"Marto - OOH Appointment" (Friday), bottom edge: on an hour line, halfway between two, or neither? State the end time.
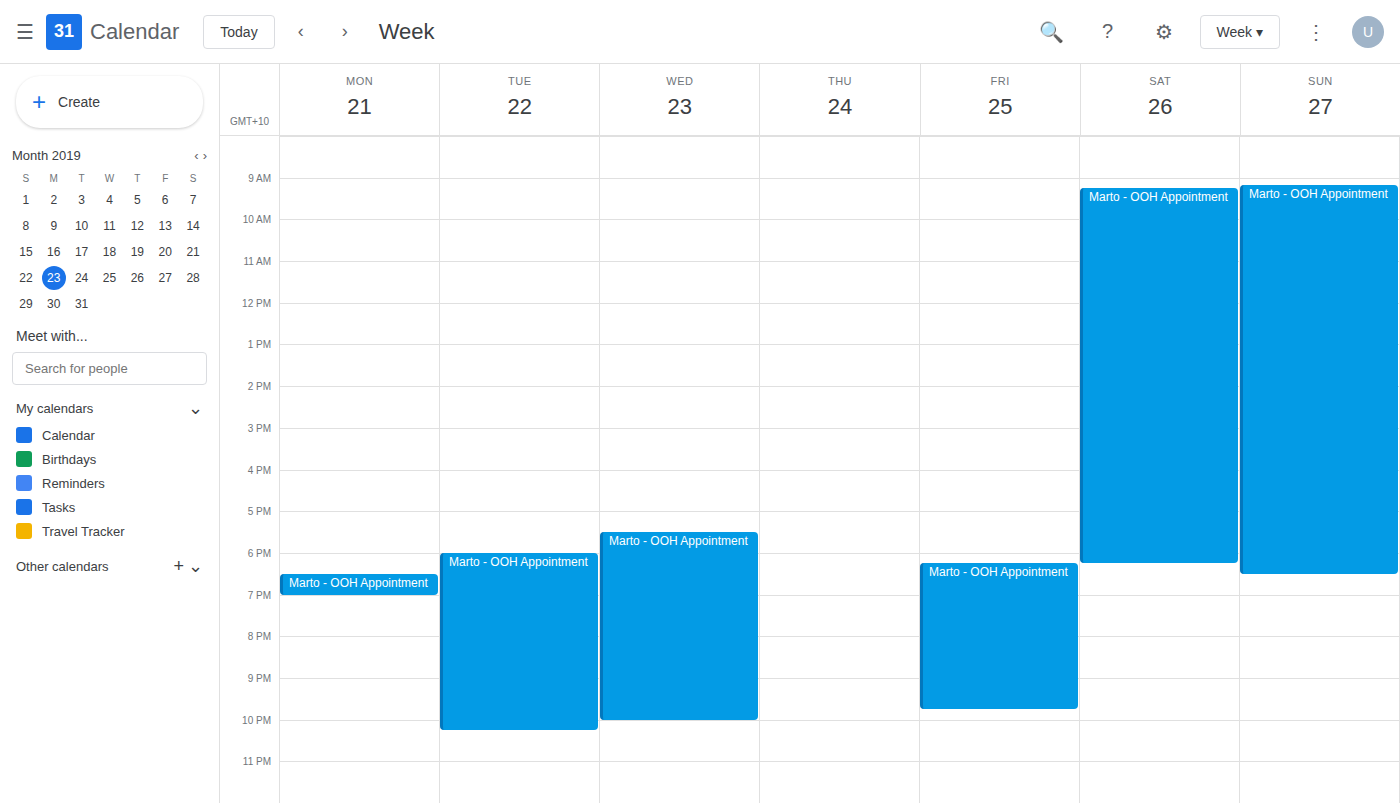
9:45 PM -- neither: three quarters of the way from the 9 PM line to the 10 PM line.